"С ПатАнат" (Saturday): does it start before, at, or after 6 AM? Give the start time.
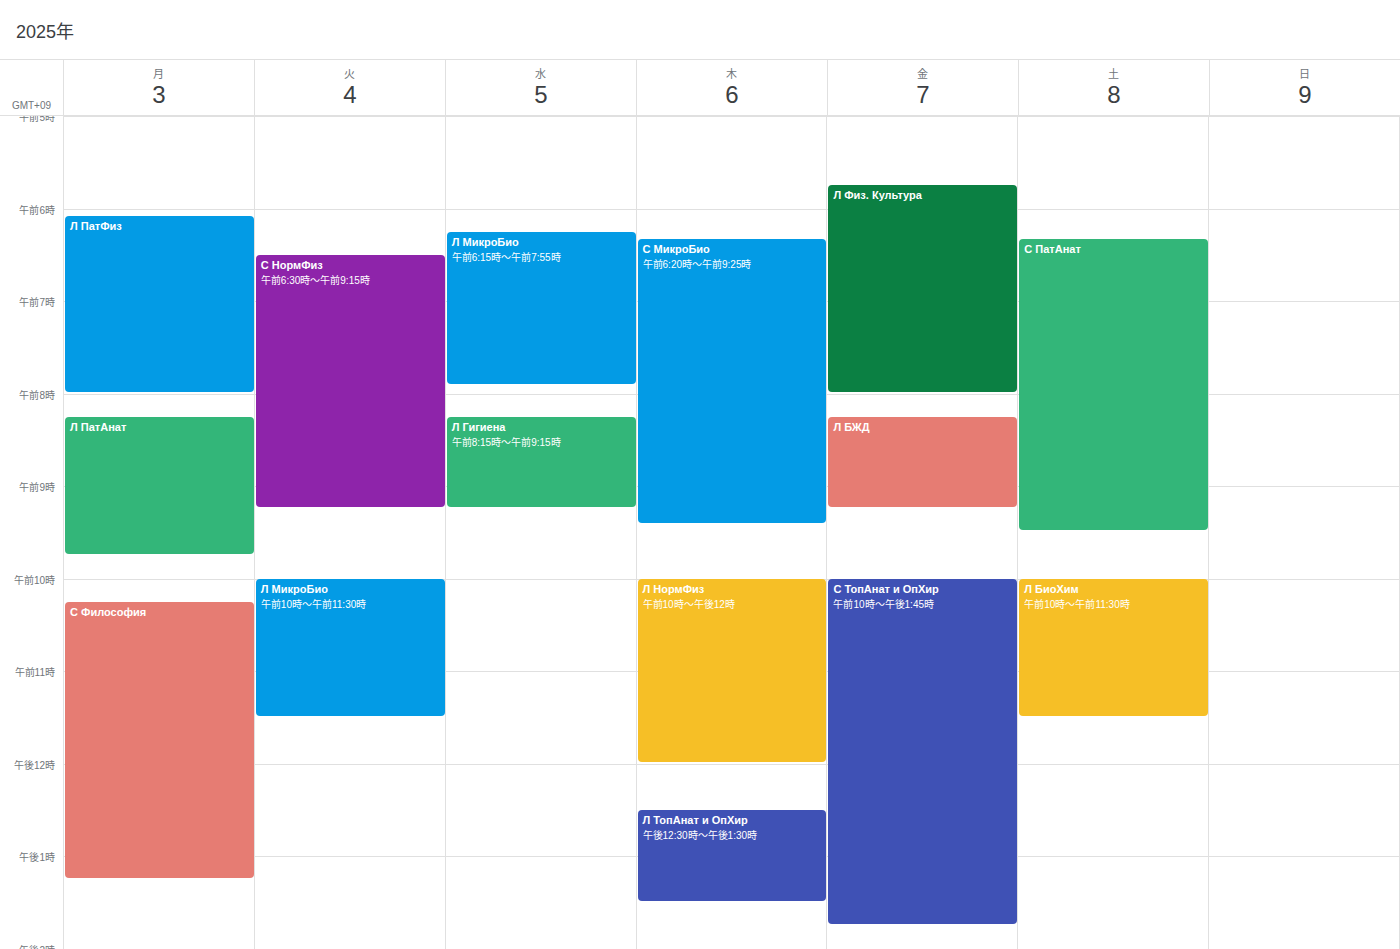
6:20 AM -- after 6 AM, 20 minutes below the 6 AM line.